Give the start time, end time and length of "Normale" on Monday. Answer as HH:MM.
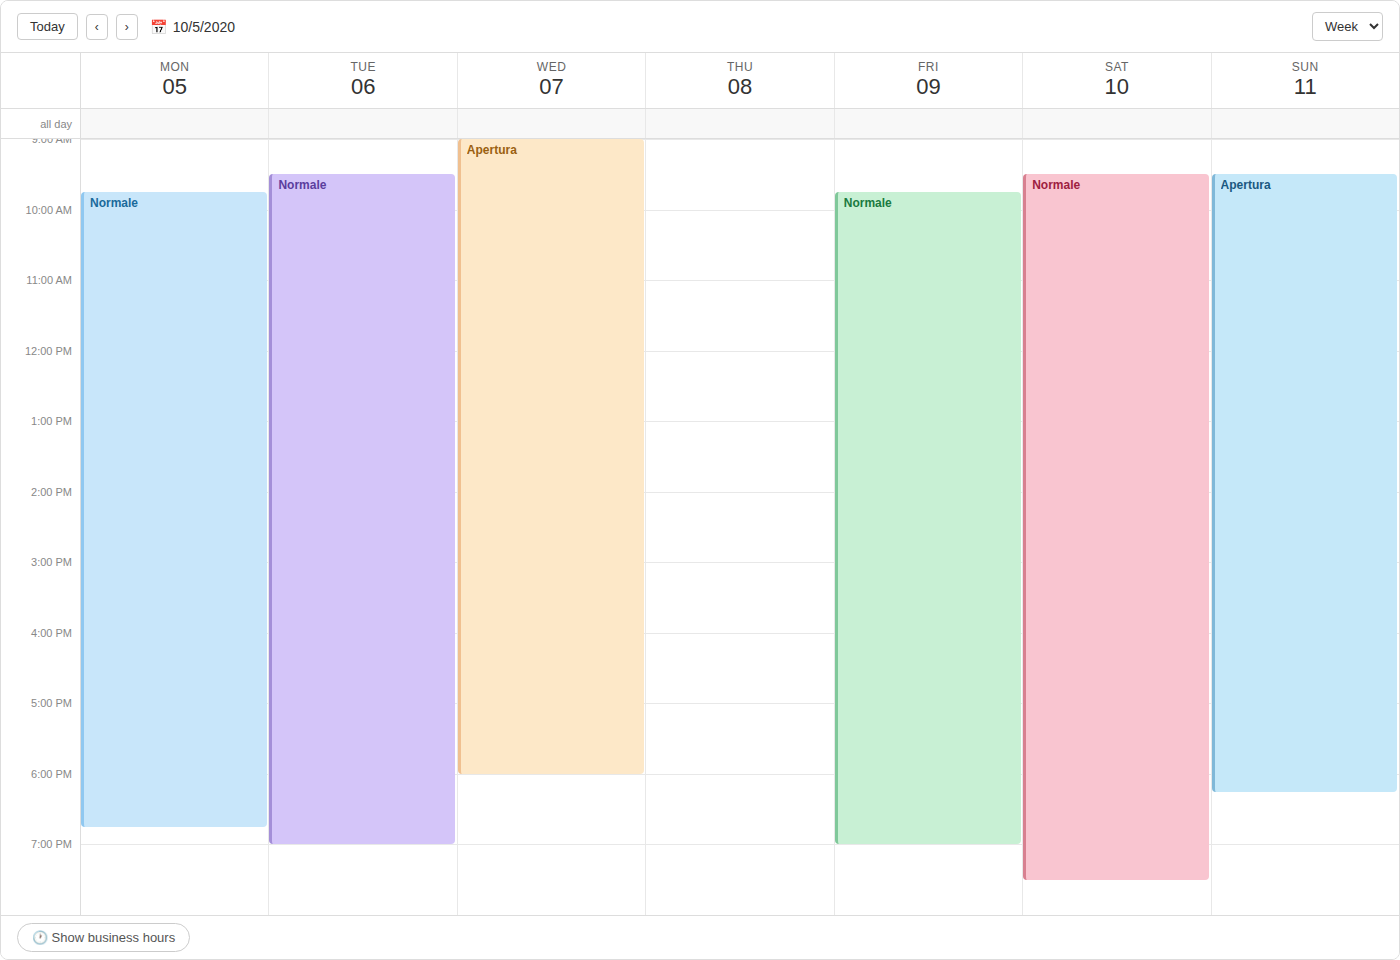
09:45 to 18:45, 9 hours